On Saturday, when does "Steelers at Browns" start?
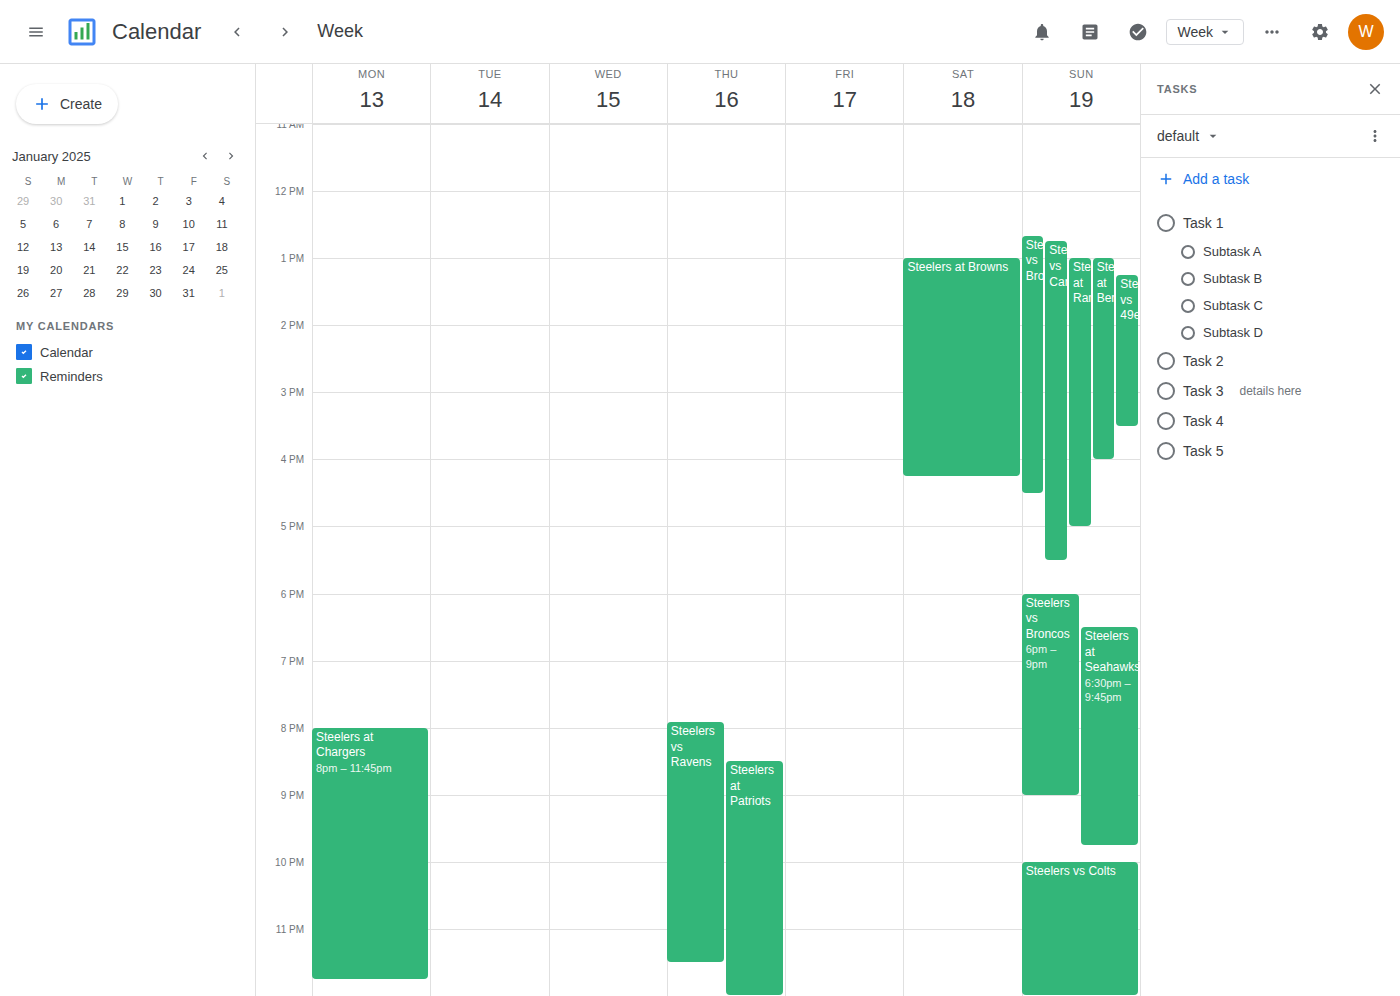
1:00 PM